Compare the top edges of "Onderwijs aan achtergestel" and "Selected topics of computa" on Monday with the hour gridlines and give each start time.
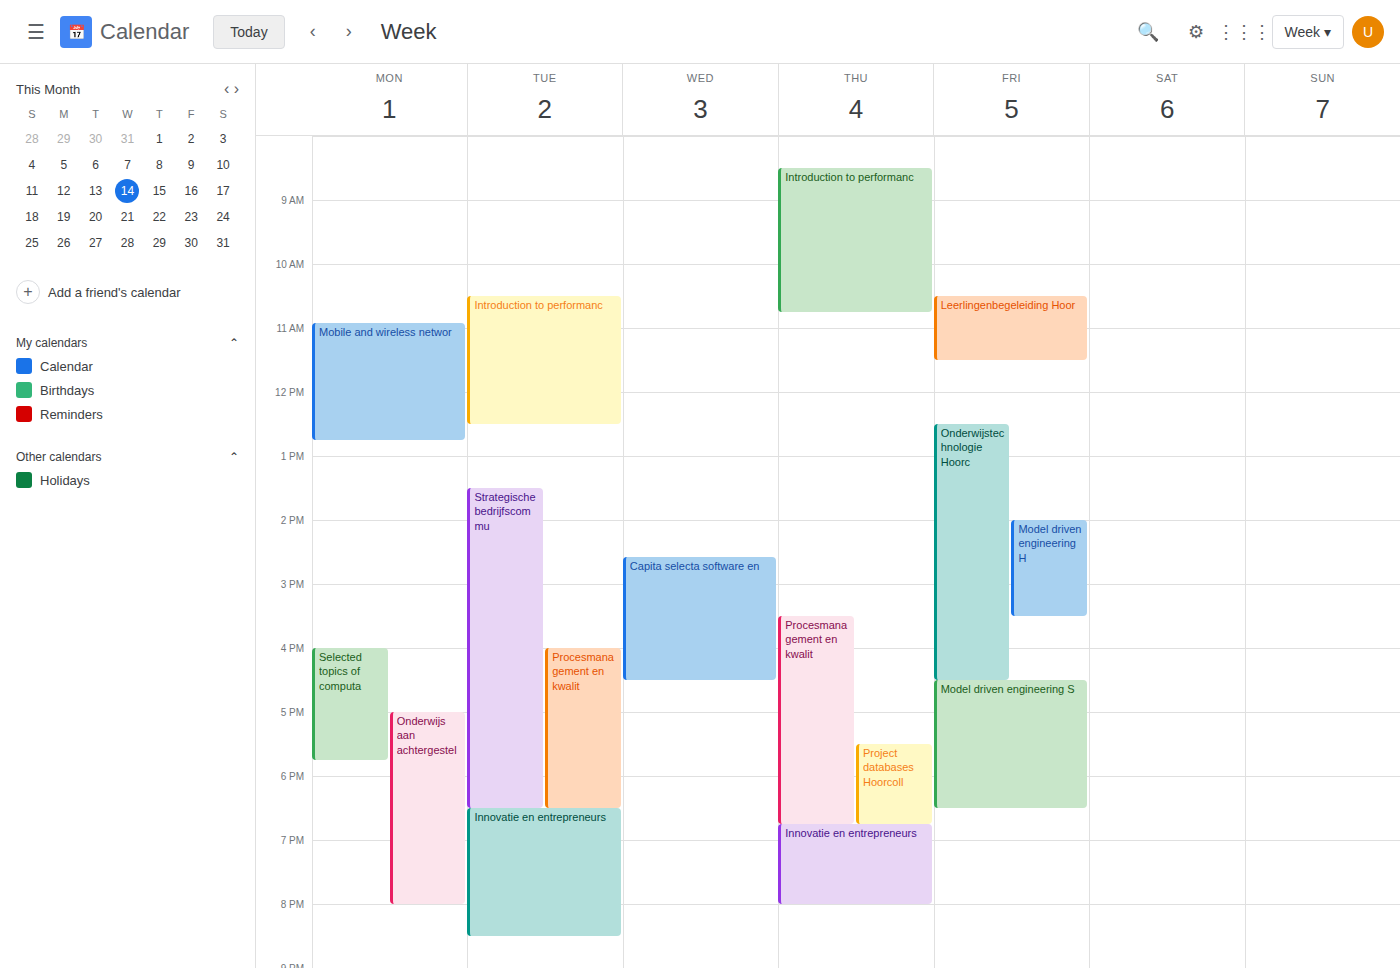
"Onderwijs aan achtergestel": 5:00 PM, exactly on the 5 PM line. "Selected topics of computa": 4:00 PM, exactly on the 4 PM line.